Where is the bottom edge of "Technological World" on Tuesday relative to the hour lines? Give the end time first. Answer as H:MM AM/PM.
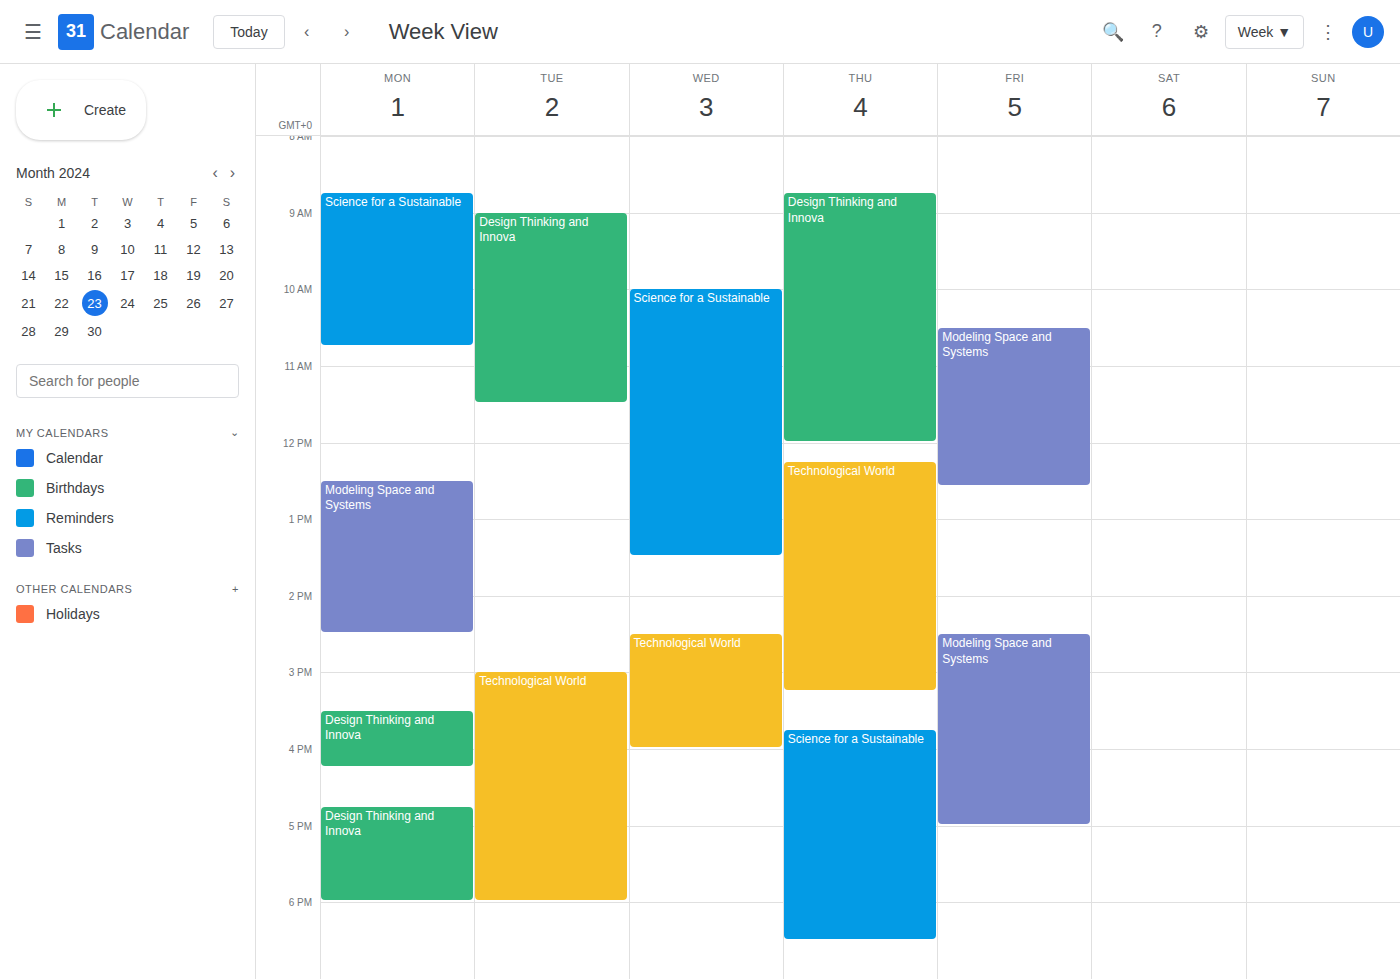
6:00 PM -- exactly on the 6 PM line.